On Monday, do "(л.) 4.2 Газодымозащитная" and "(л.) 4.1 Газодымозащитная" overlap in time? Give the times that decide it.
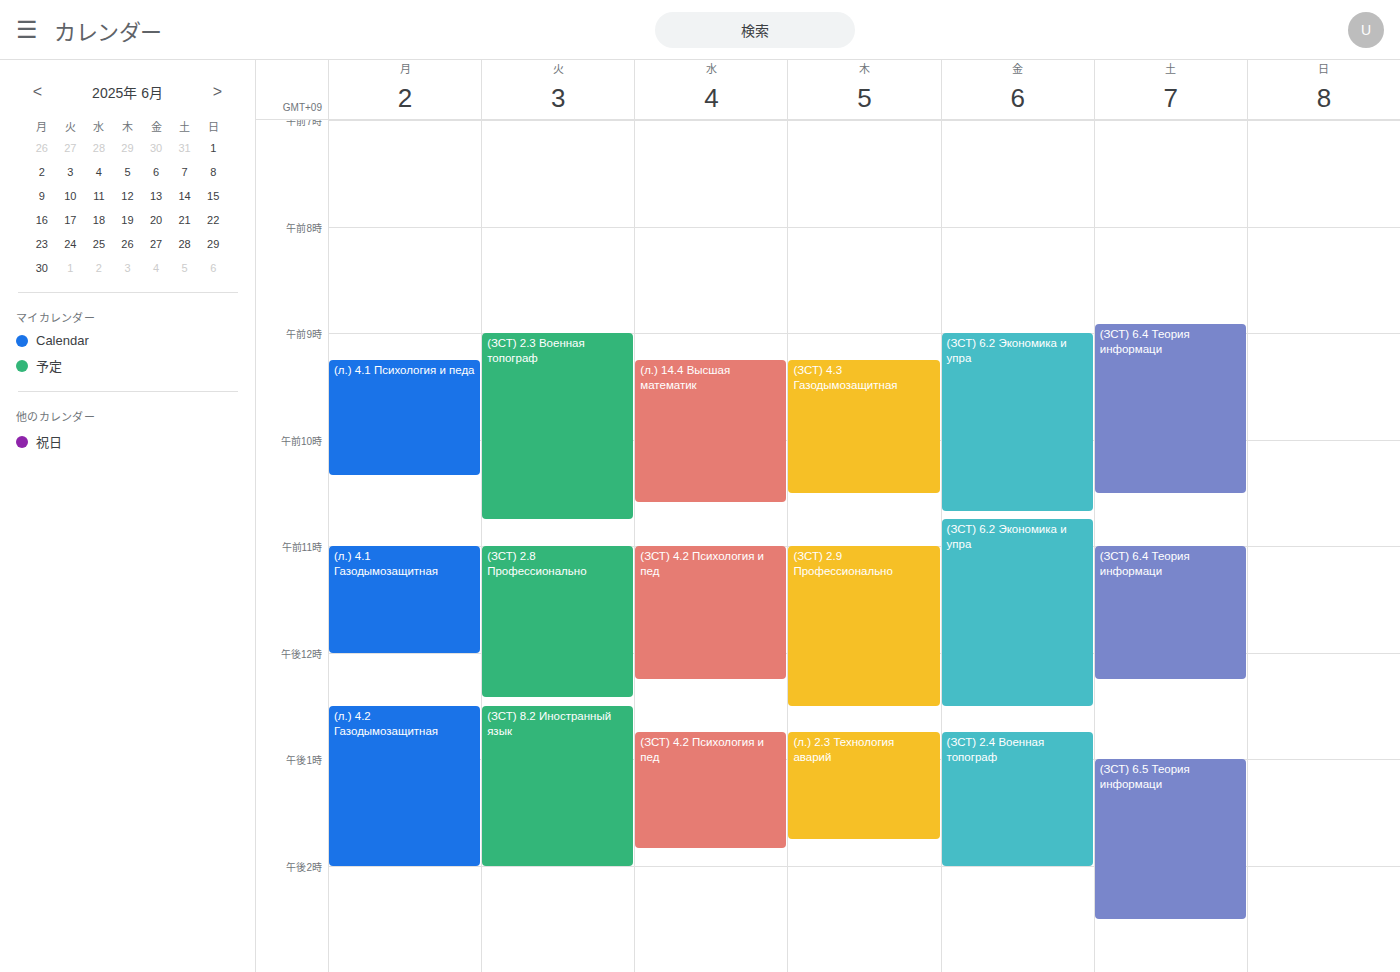
"(л.) 4.1 Газодымозащитная" ends at 12:00 and "(л.) 4.2 Газодымозащитная" starts at 12:30 -- no overlap.